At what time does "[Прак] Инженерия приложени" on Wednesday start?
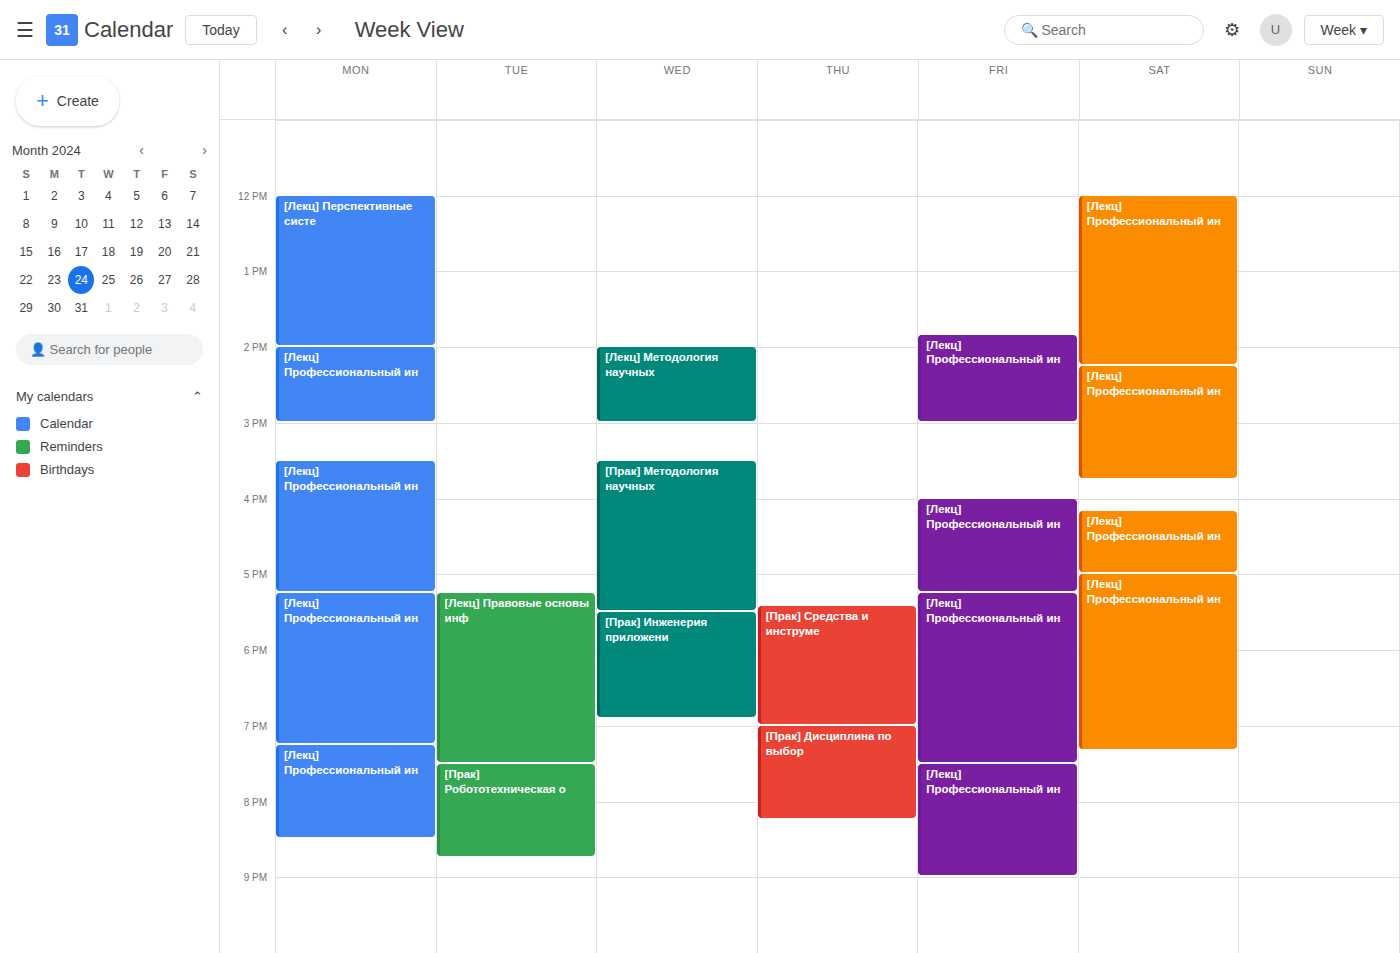
17:30